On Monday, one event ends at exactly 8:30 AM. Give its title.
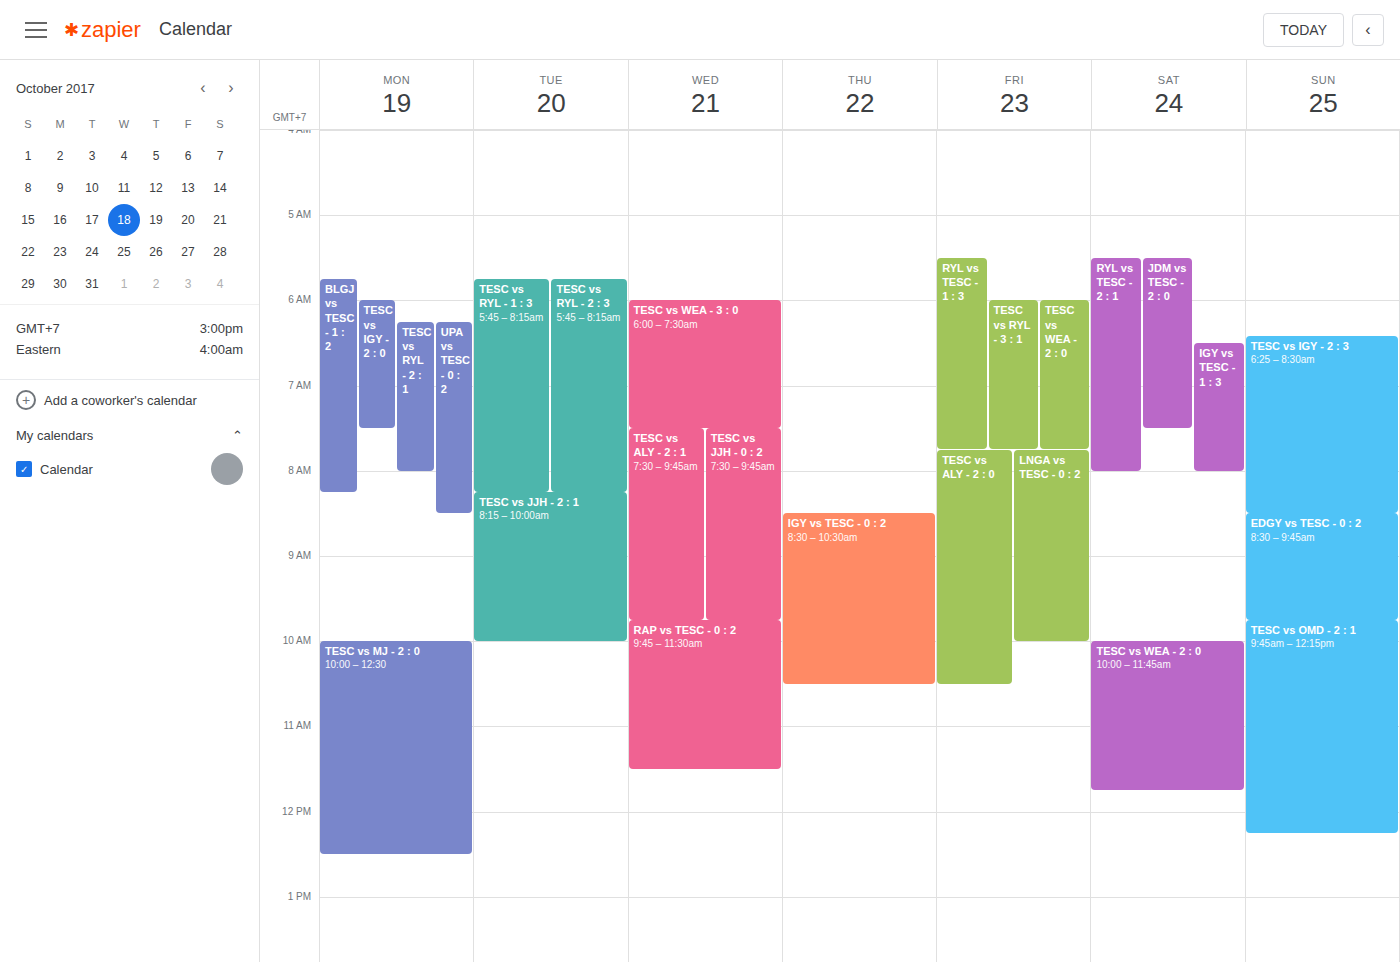
"UPA vs TESC - 0 : 2"